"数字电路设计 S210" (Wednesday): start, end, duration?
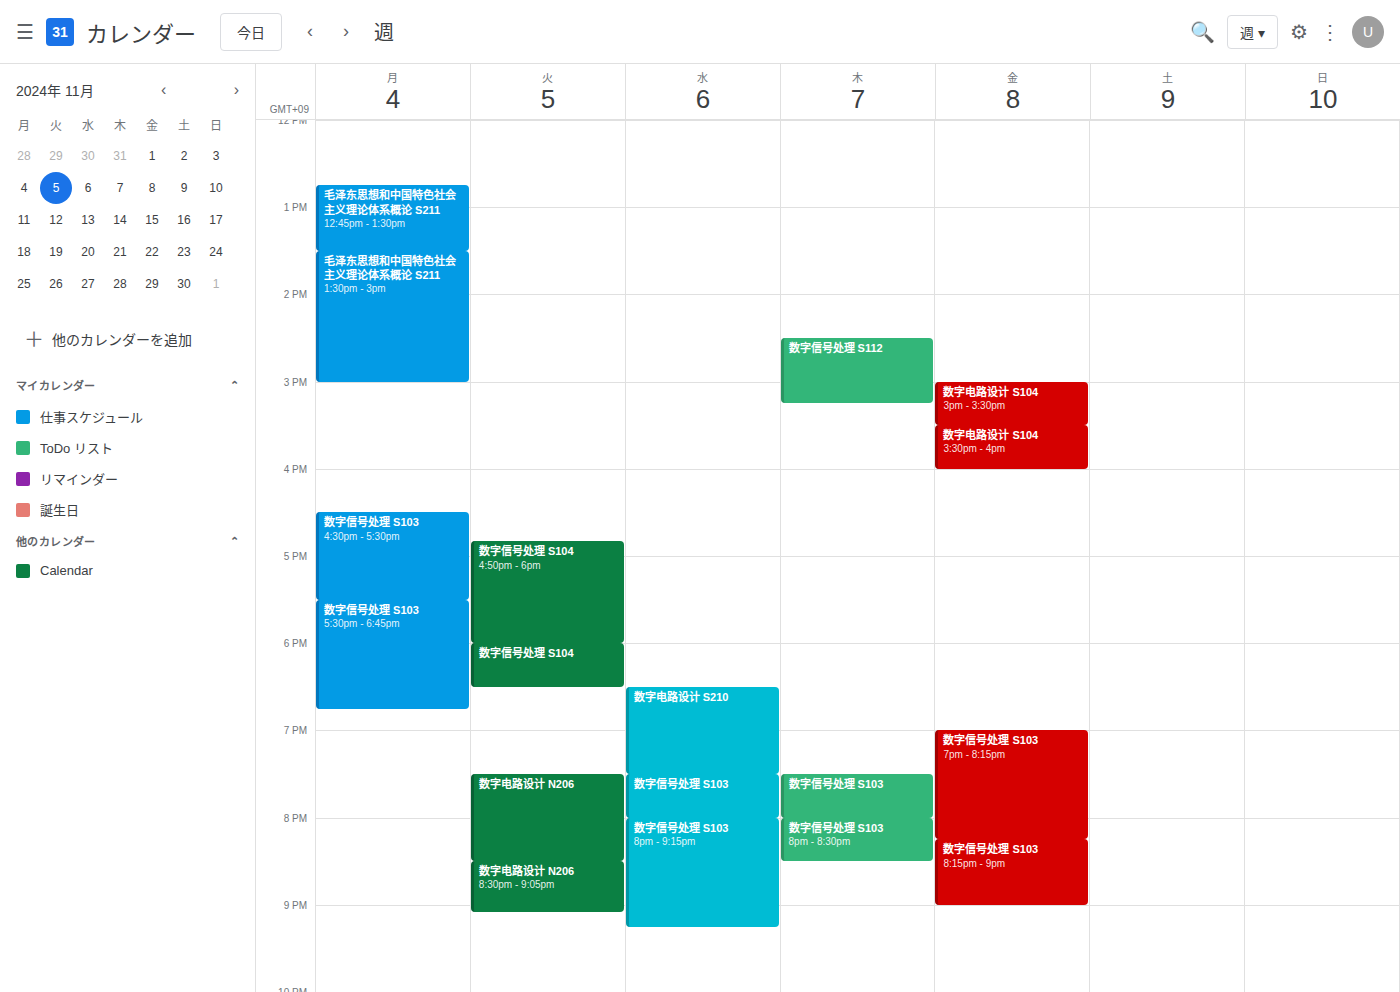
18:30 to 19:30, 1 hour